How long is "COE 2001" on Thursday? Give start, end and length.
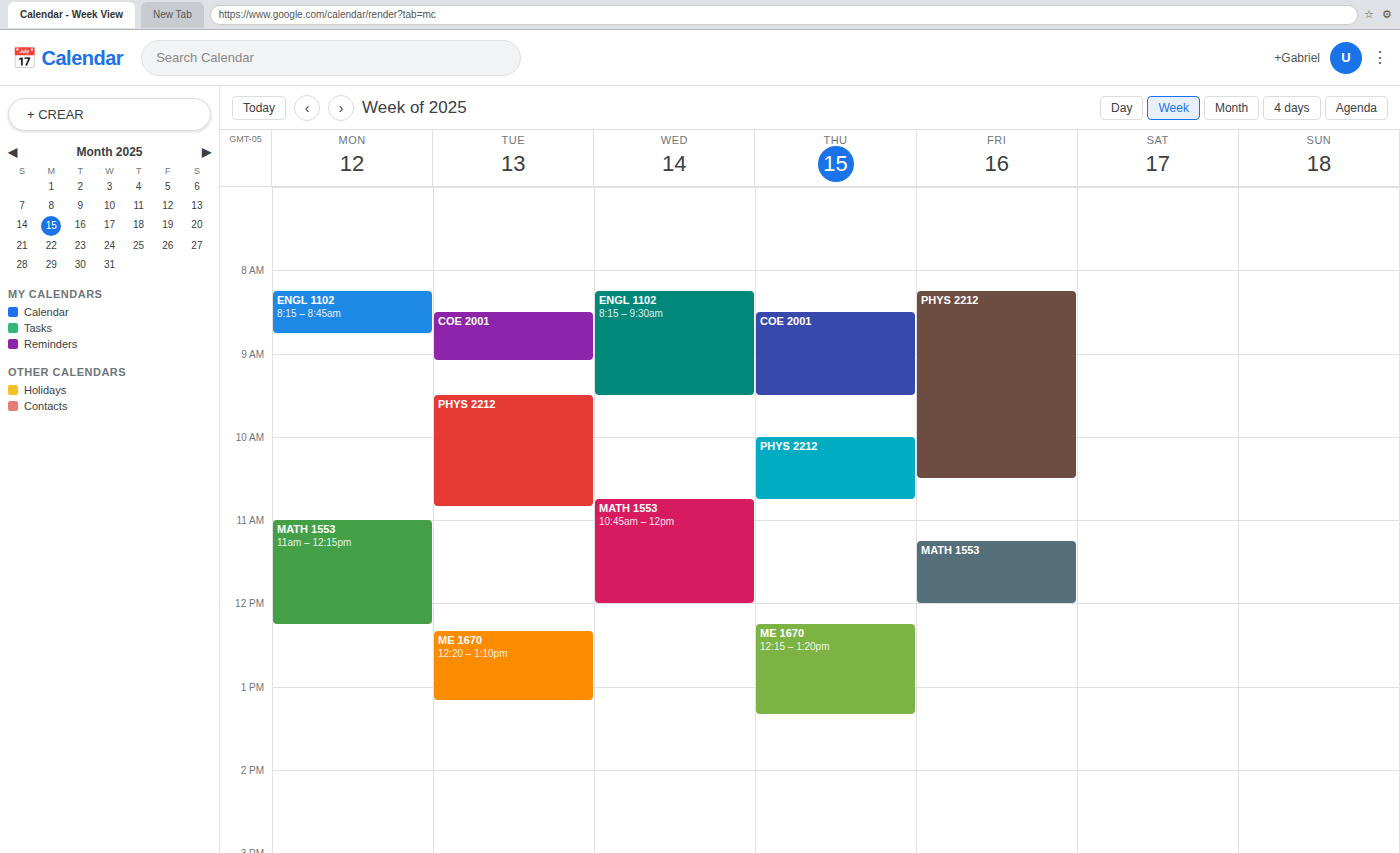
8:30 AM to 9:30 AM, 1 hour